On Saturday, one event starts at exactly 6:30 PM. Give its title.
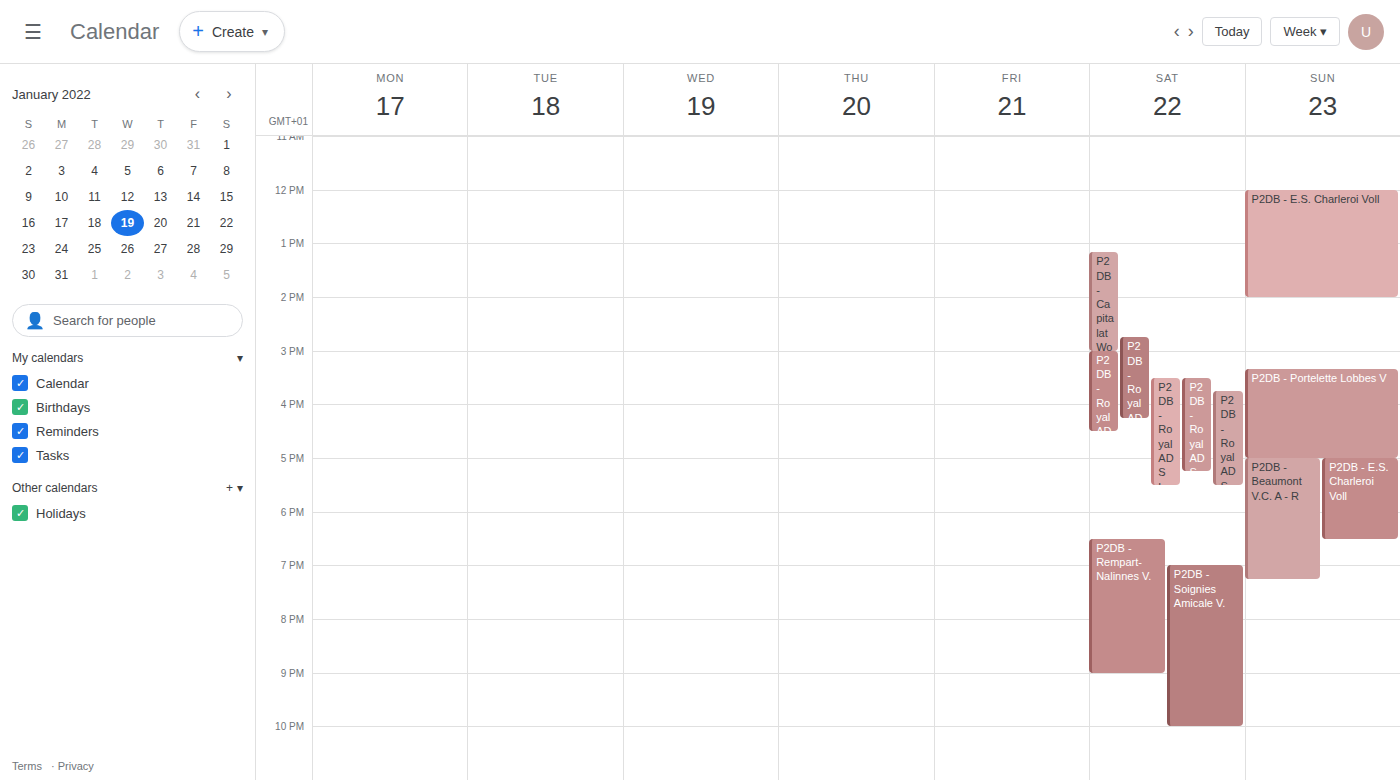
"P2DB - Rempart-Nalinnes V."